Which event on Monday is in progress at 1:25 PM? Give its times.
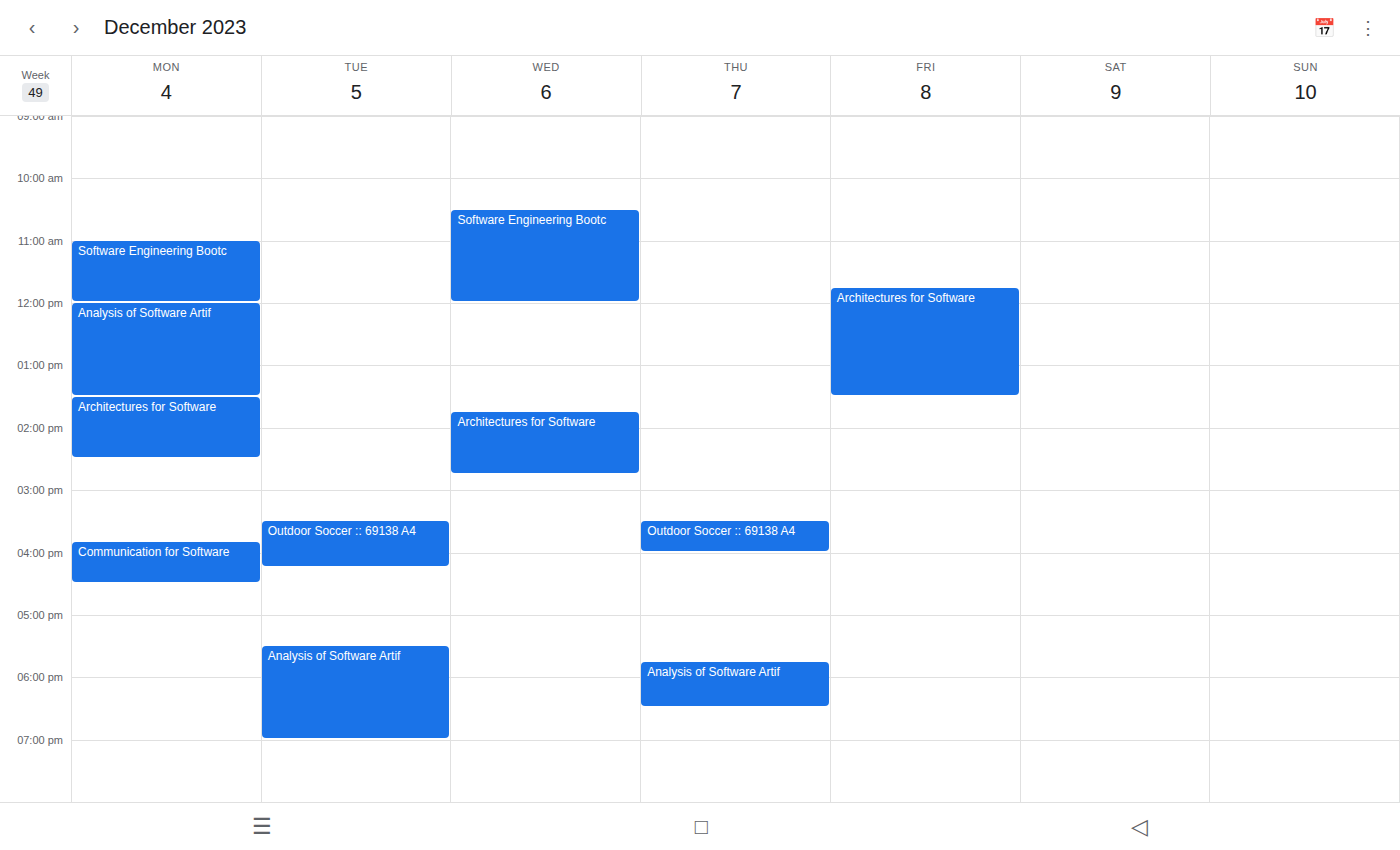
"Analysis of Software Artif", 12:00 PM to 1:30 PM